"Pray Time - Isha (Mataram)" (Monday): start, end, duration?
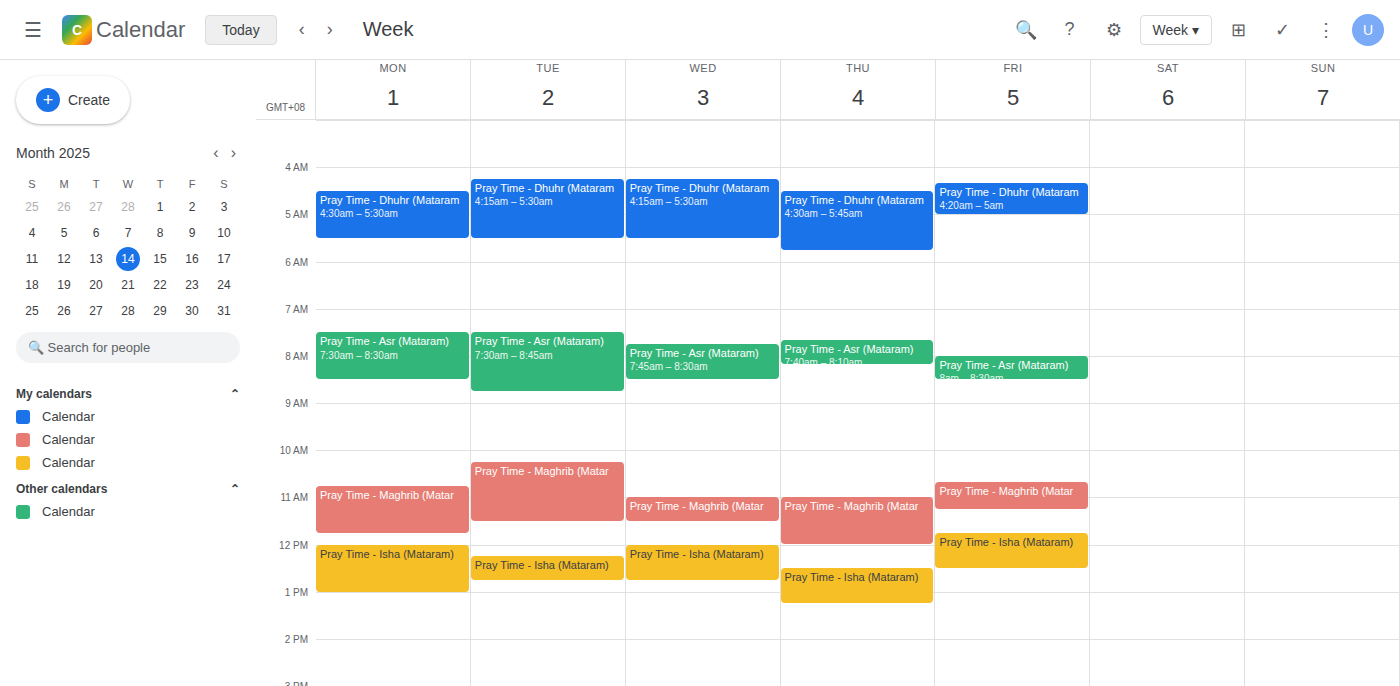
12:00 PM to 1:00 PM, 1 hour